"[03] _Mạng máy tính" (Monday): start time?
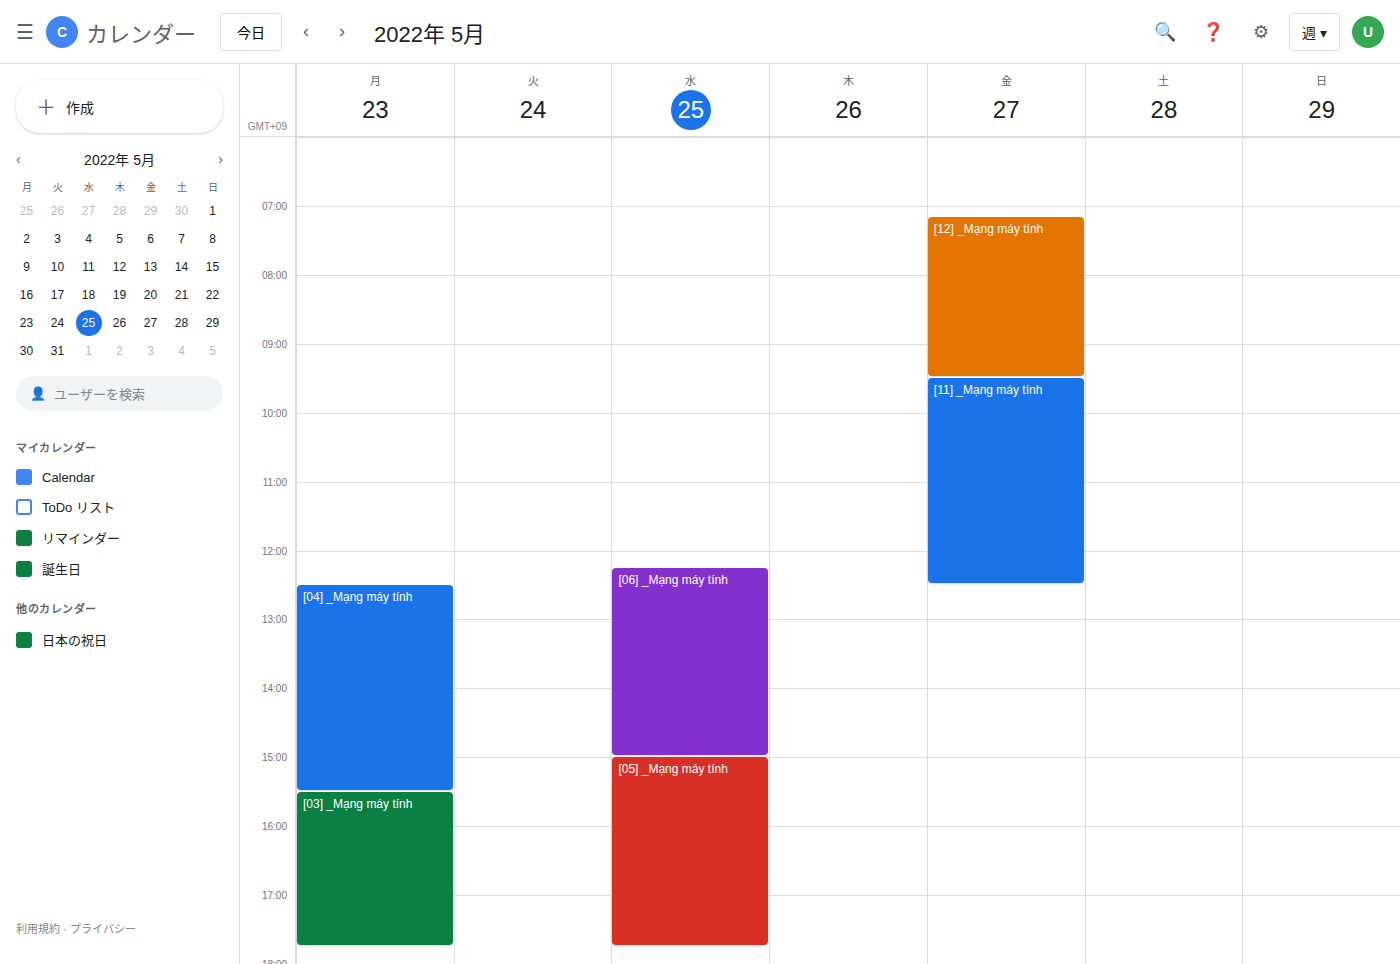
3:30 PM